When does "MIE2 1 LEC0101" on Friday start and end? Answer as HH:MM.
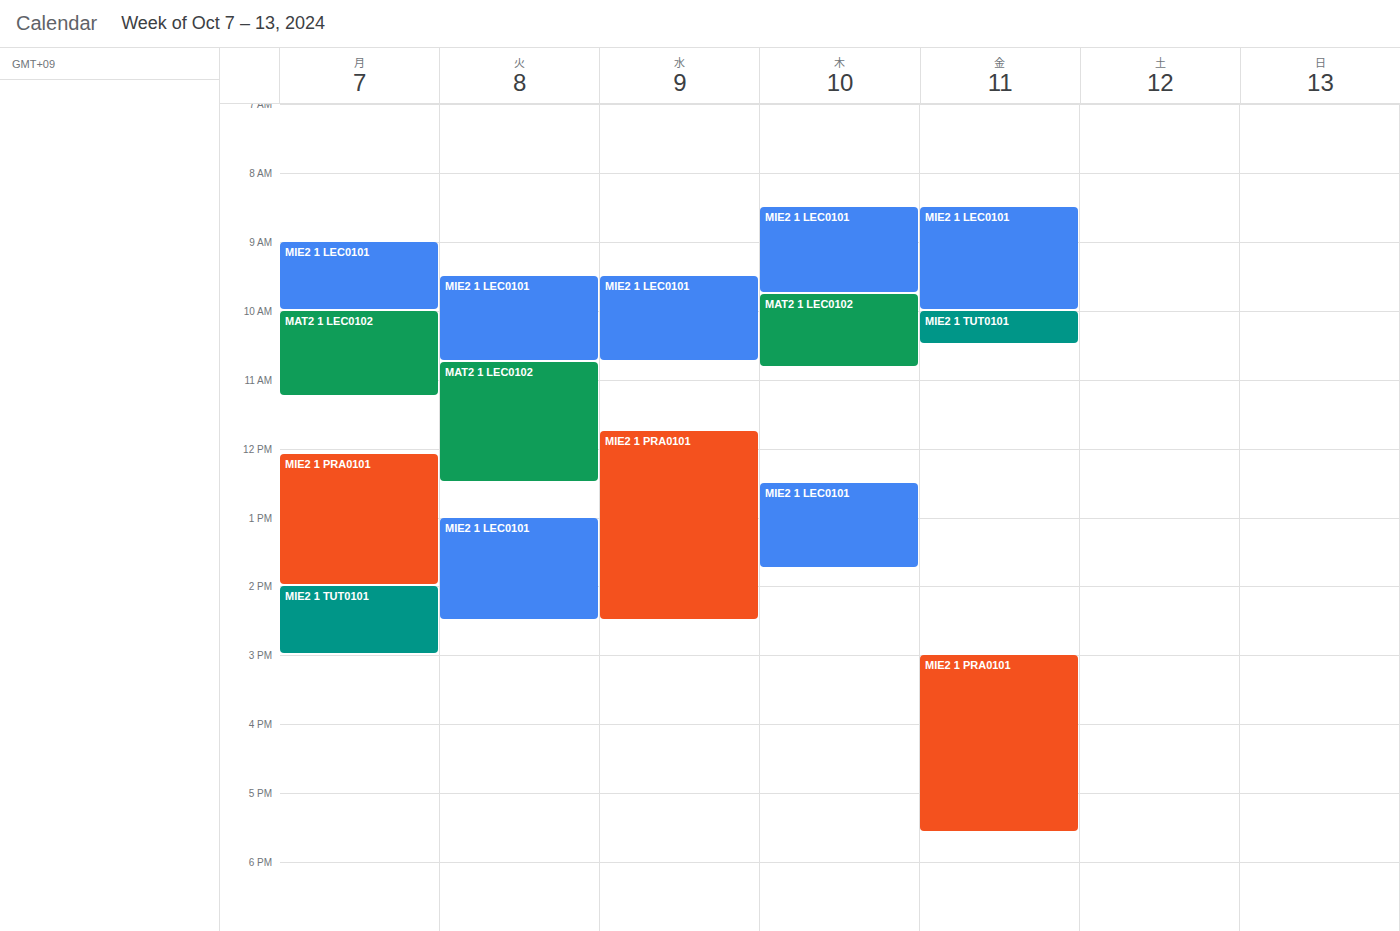
08:30 to 10:00